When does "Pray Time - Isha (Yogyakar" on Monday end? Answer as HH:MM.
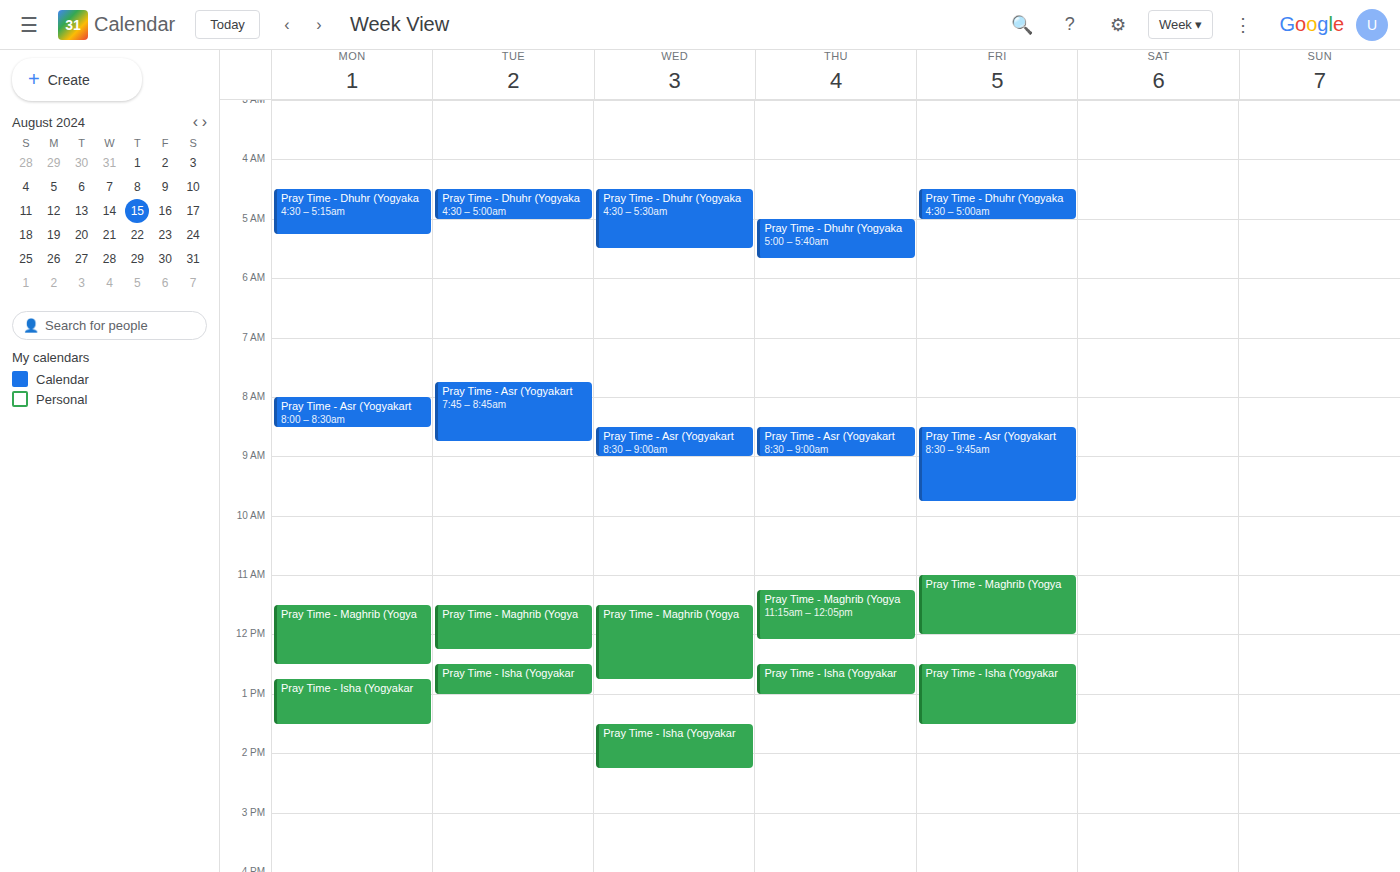
13:30